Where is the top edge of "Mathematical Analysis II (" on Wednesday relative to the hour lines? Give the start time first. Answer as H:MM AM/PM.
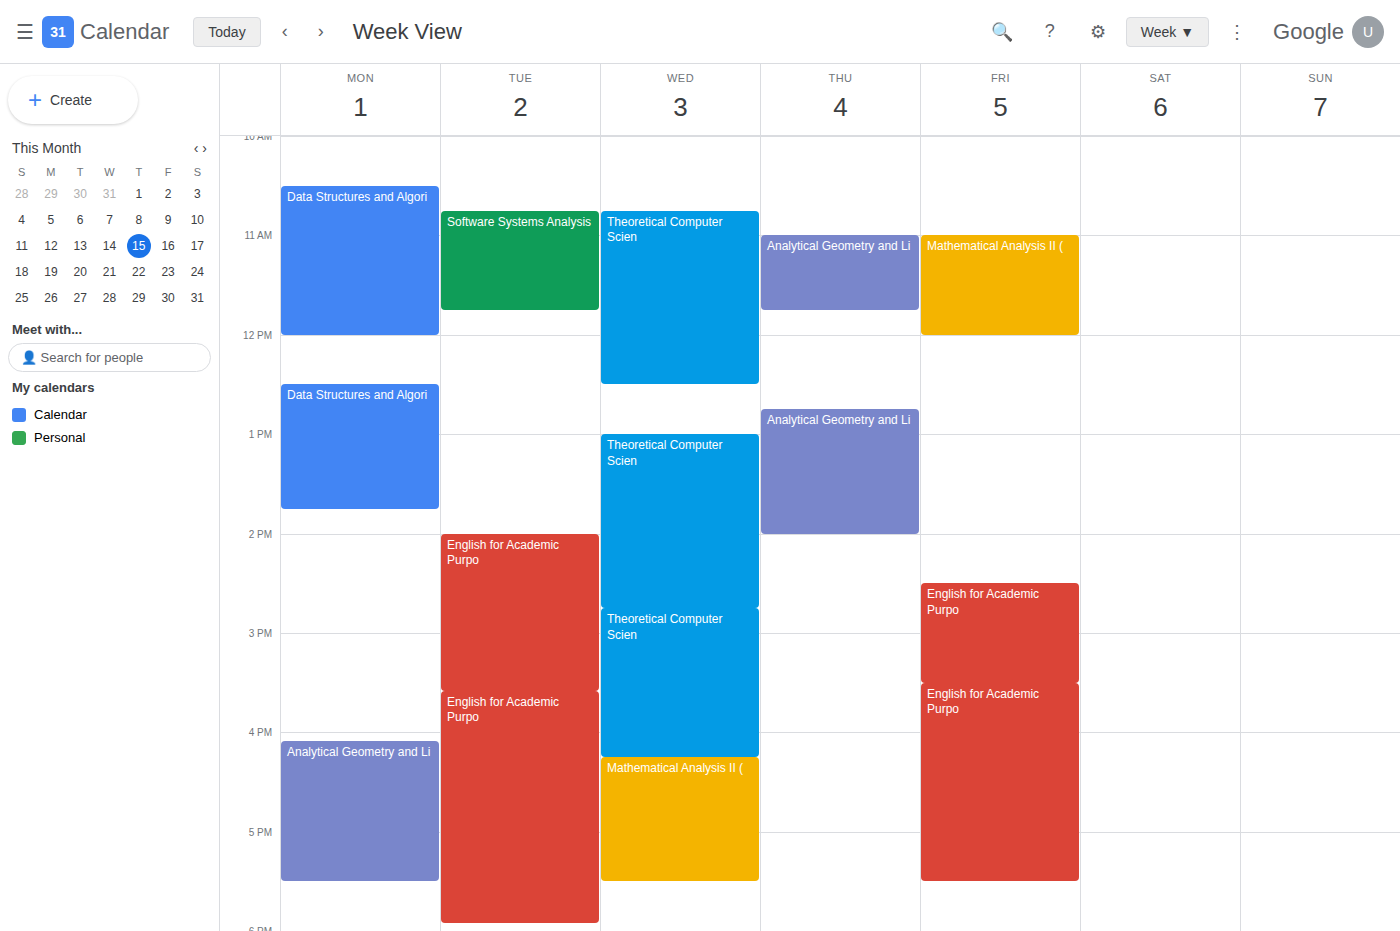
4:15 PM -- neither: a quarter of the way from the 4 PM line to the 5 PM line.